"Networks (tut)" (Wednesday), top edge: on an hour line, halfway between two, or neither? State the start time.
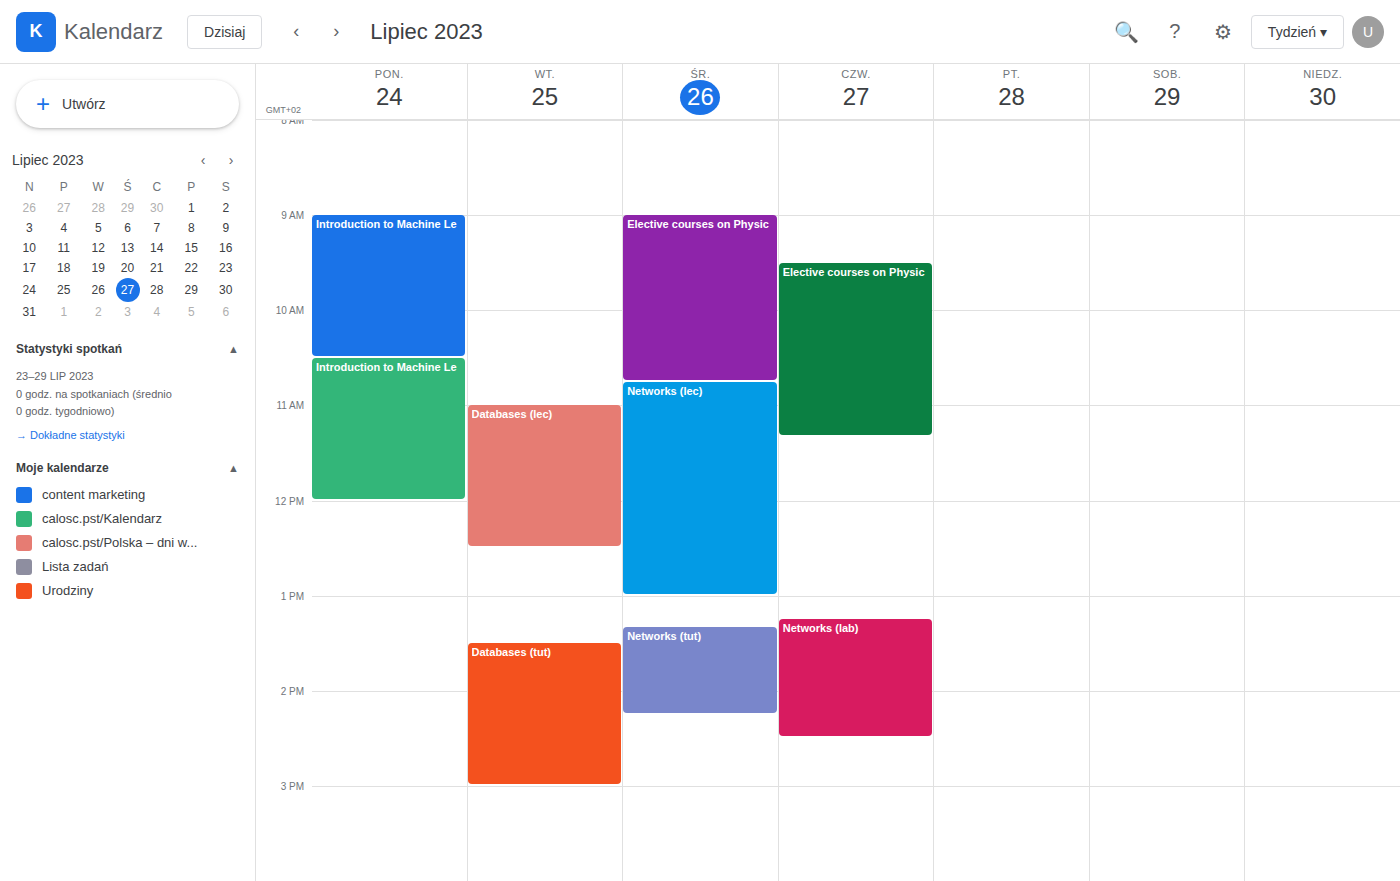
1:20 PM -- neither: 20 minutes below the 1 PM line and 40 minutes above the 2 PM line.